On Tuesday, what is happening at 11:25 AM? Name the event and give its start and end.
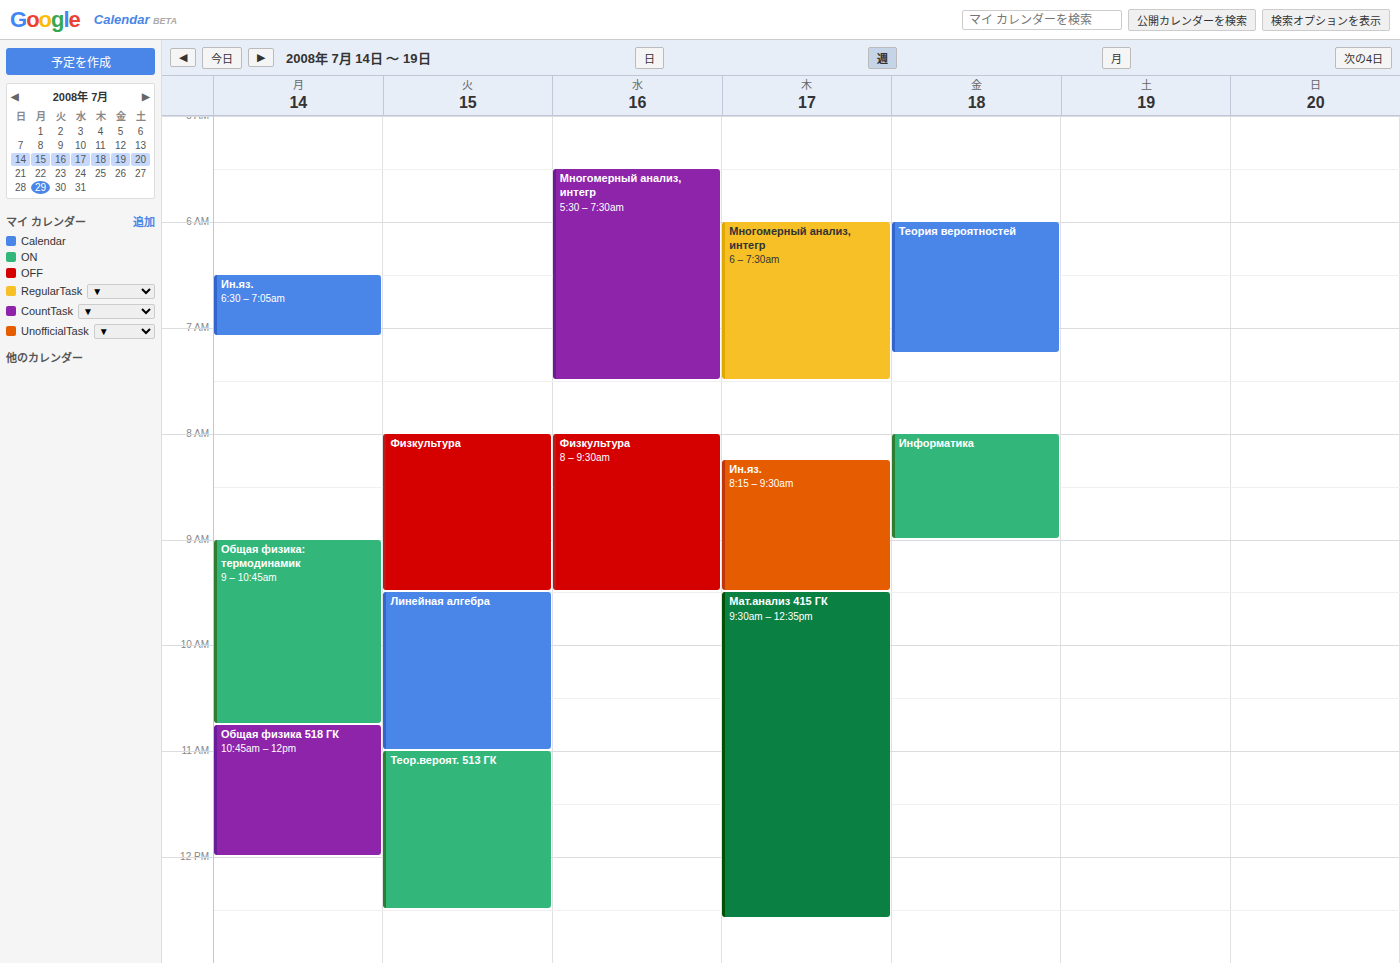
"Теор.вероят. 513 ГК", 11:00 AM to 12:30 PM